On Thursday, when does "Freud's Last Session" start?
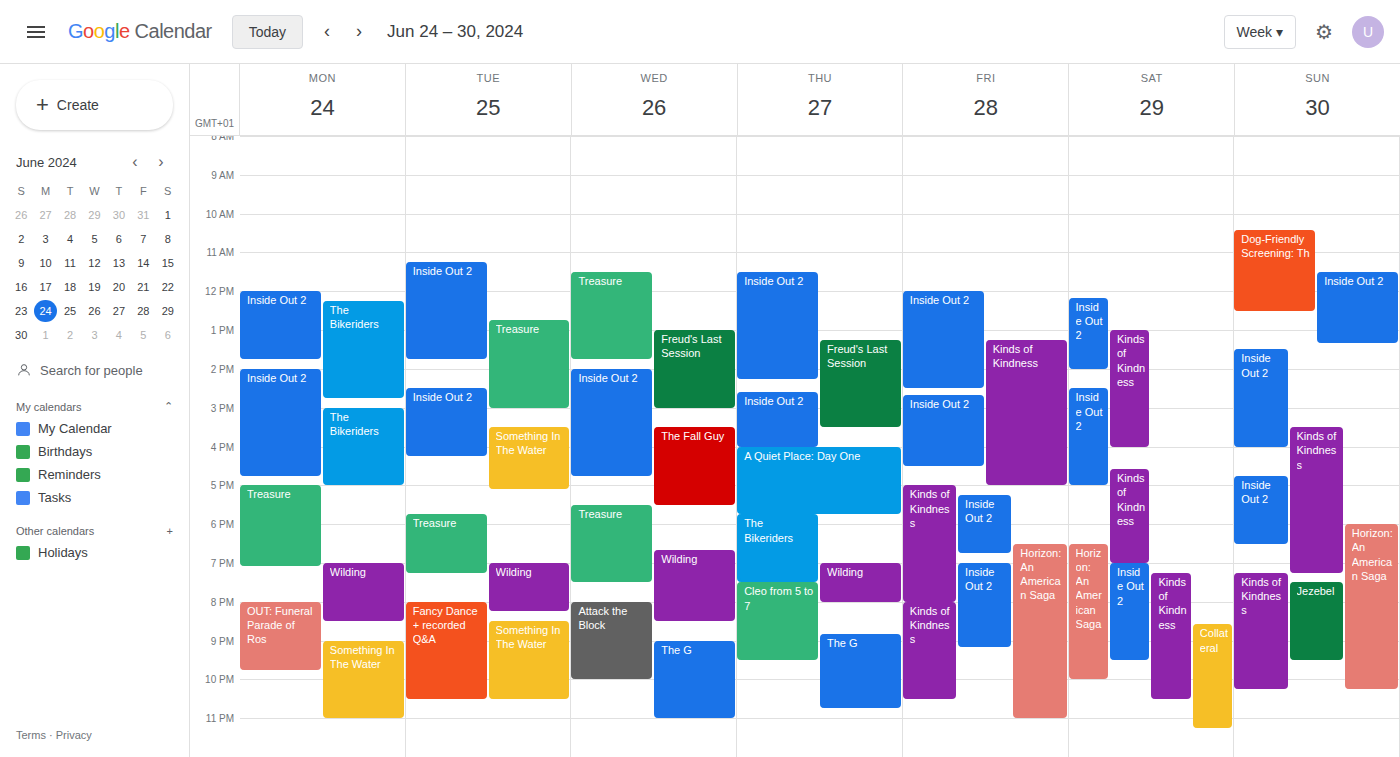
1:15 PM